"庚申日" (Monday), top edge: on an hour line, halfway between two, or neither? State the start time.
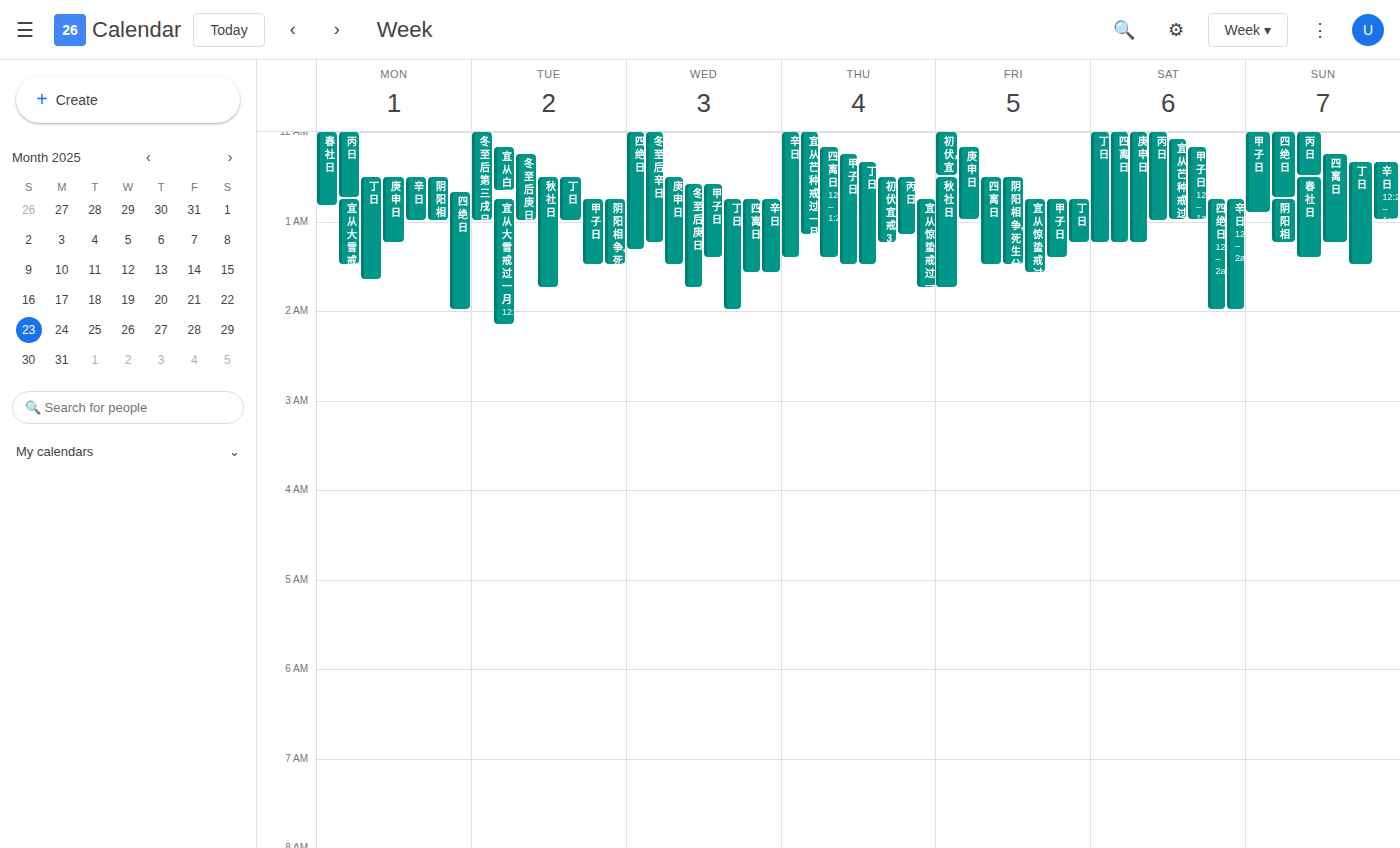
12:30 AM -- halfway between the 12 AM and 1 AM lines.